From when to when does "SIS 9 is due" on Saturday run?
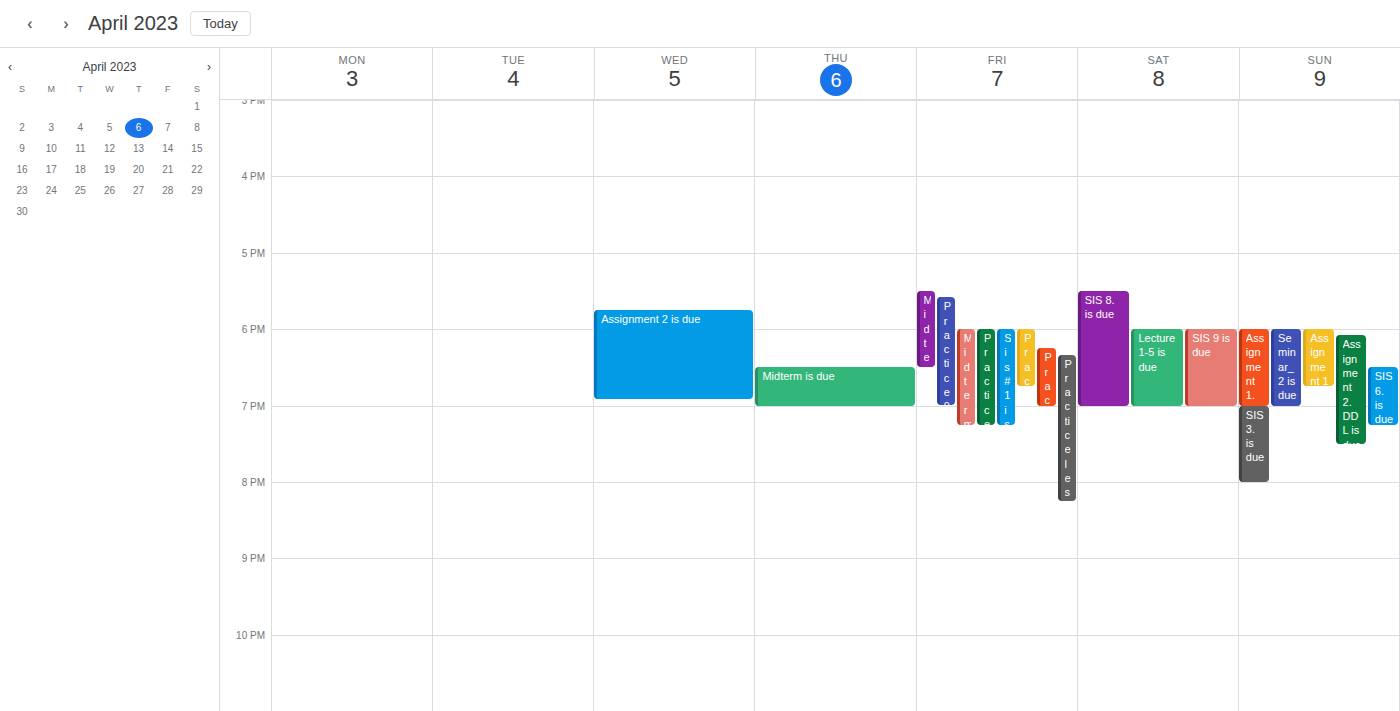
6:00 PM to 7:00 PM